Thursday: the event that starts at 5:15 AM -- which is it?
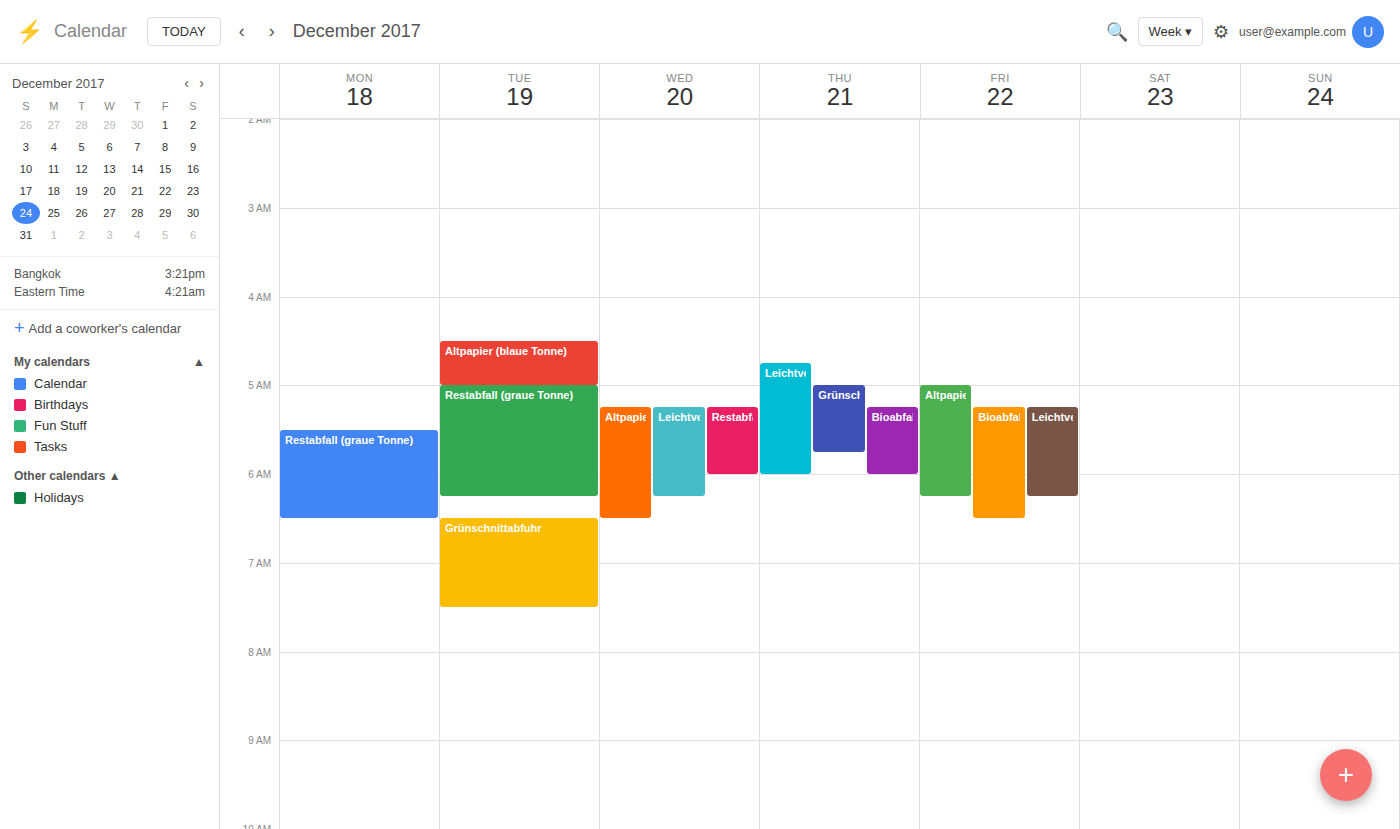
"Bioabfall (braune Tonne)"